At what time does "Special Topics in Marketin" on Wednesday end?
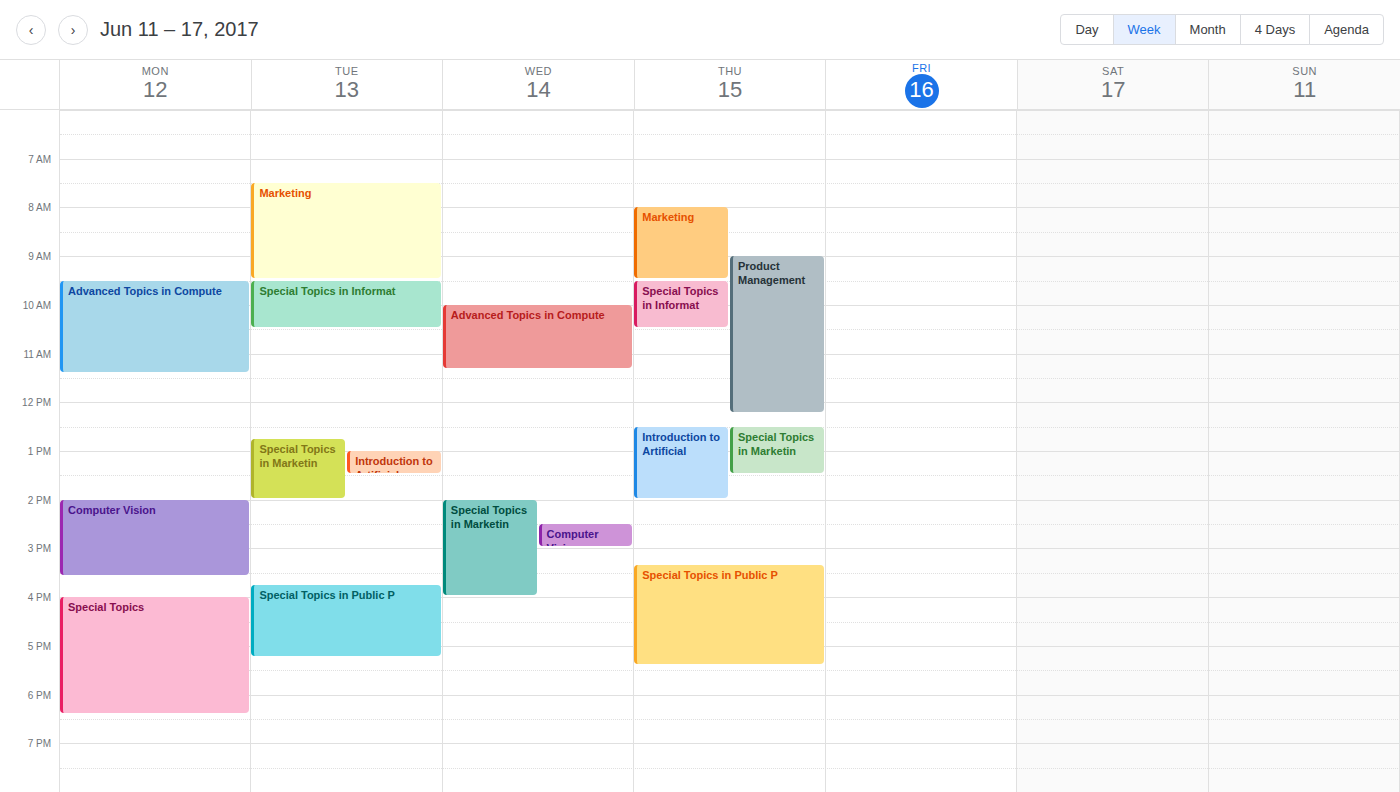
4:00 PM